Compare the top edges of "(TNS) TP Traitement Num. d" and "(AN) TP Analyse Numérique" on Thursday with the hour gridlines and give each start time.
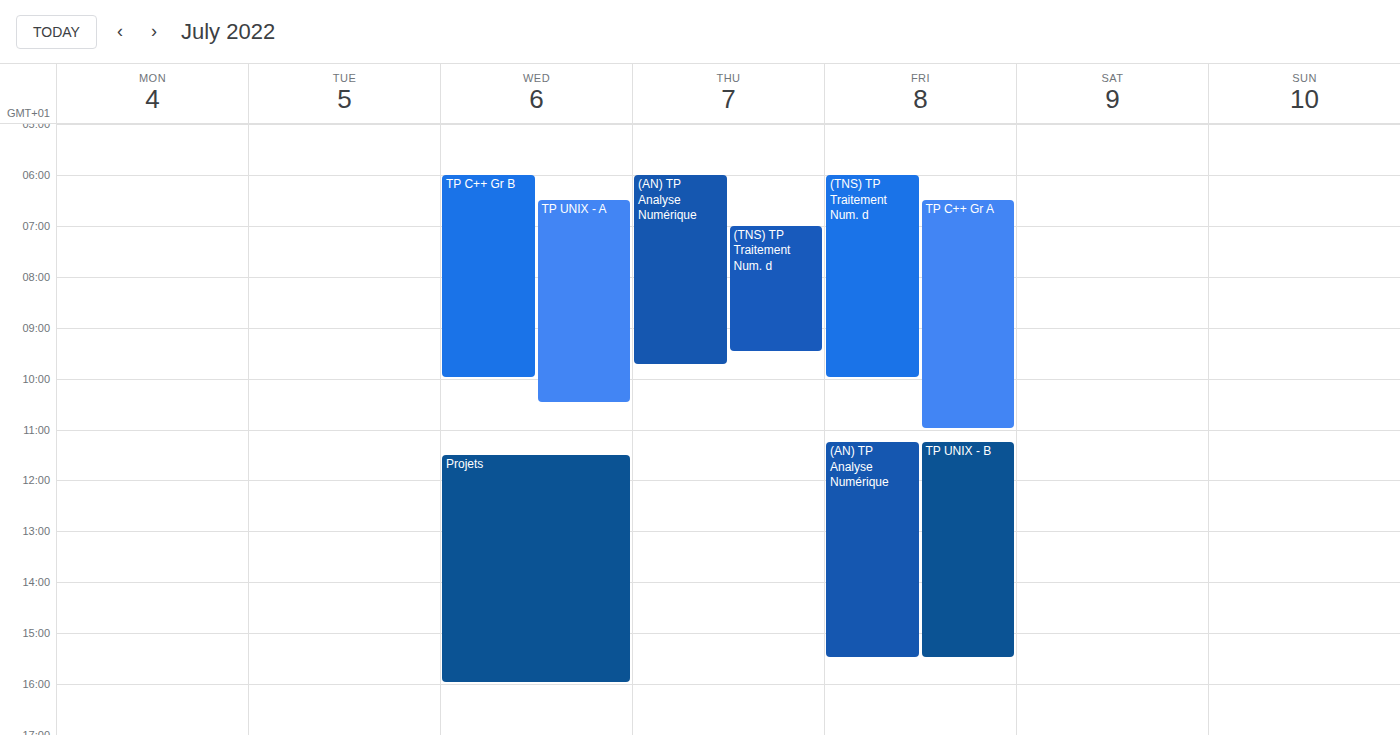
"(TNS) TP Traitement Num. d": 7:00 AM, exactly on the 7 AM line. "(AN) TP Analyse Numérique": 6:00 AM, exactly on the 6 AM line.